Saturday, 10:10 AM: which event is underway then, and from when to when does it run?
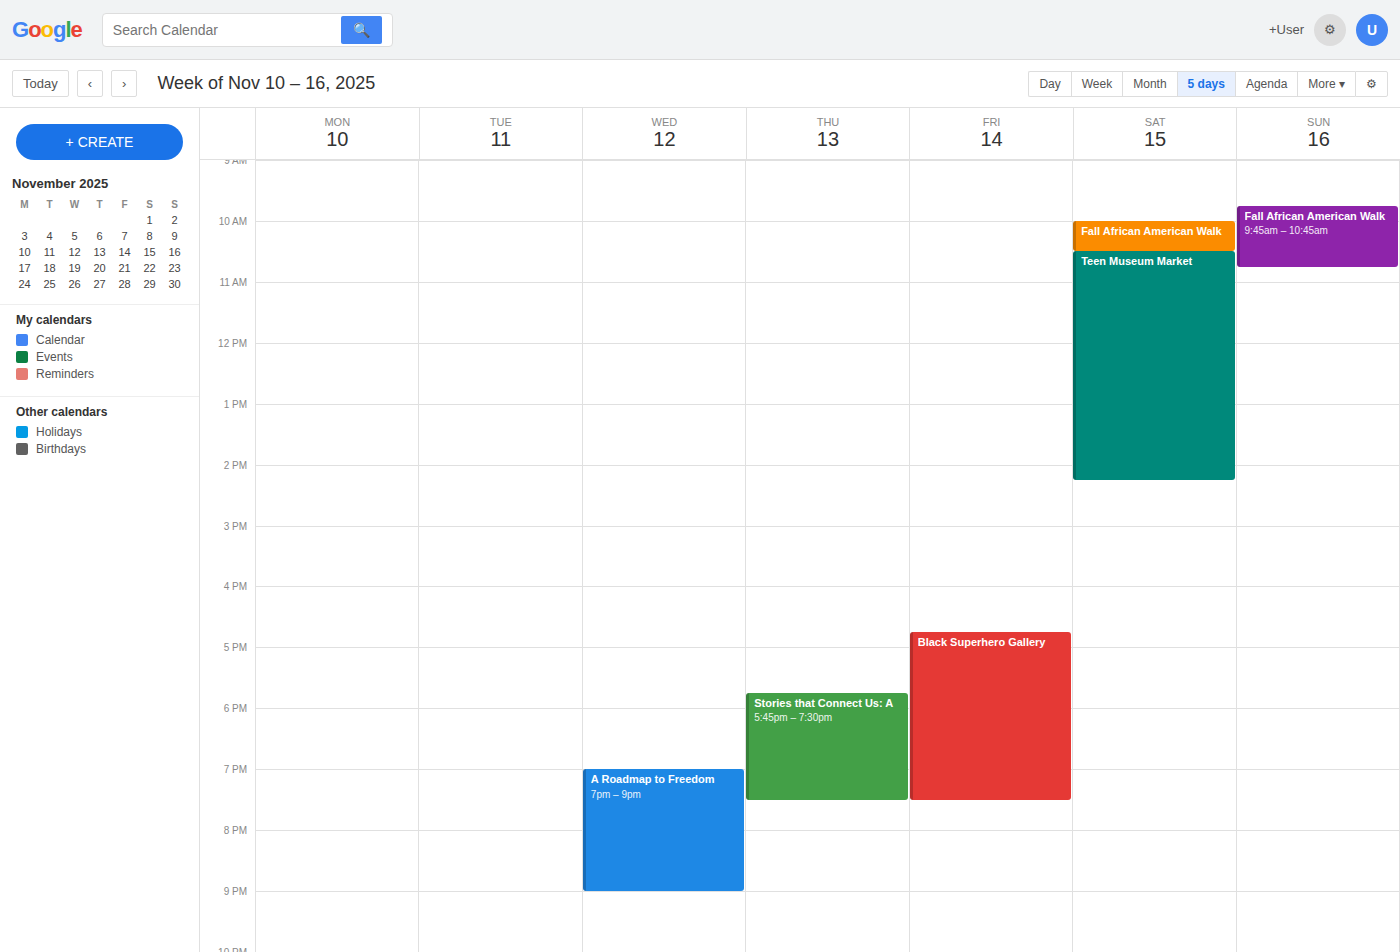
"Fall African American Walk", 10:00 AM to 10:30 AM